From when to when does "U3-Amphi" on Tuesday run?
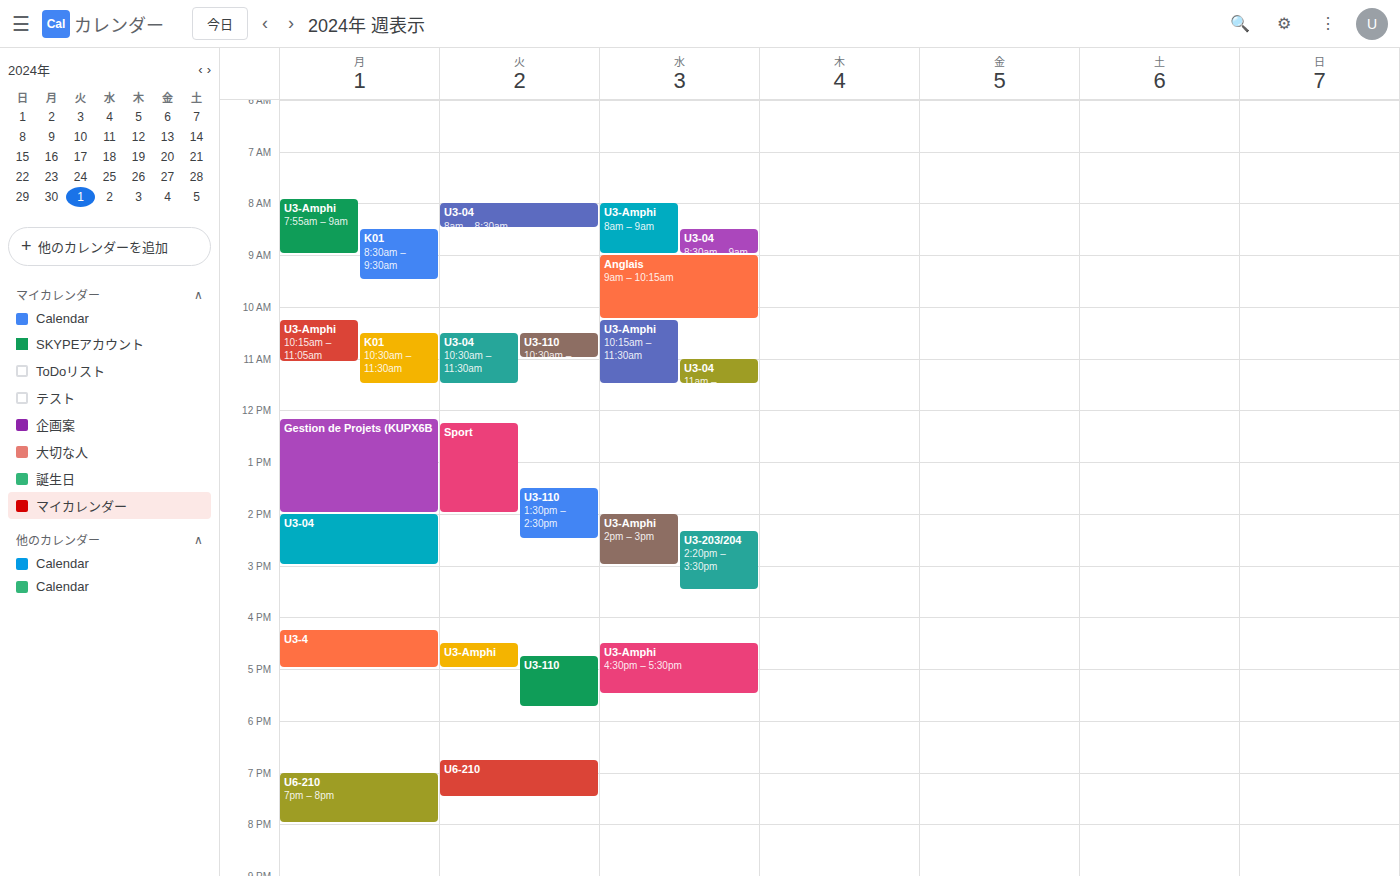
4:30 PM to 5:00 PM